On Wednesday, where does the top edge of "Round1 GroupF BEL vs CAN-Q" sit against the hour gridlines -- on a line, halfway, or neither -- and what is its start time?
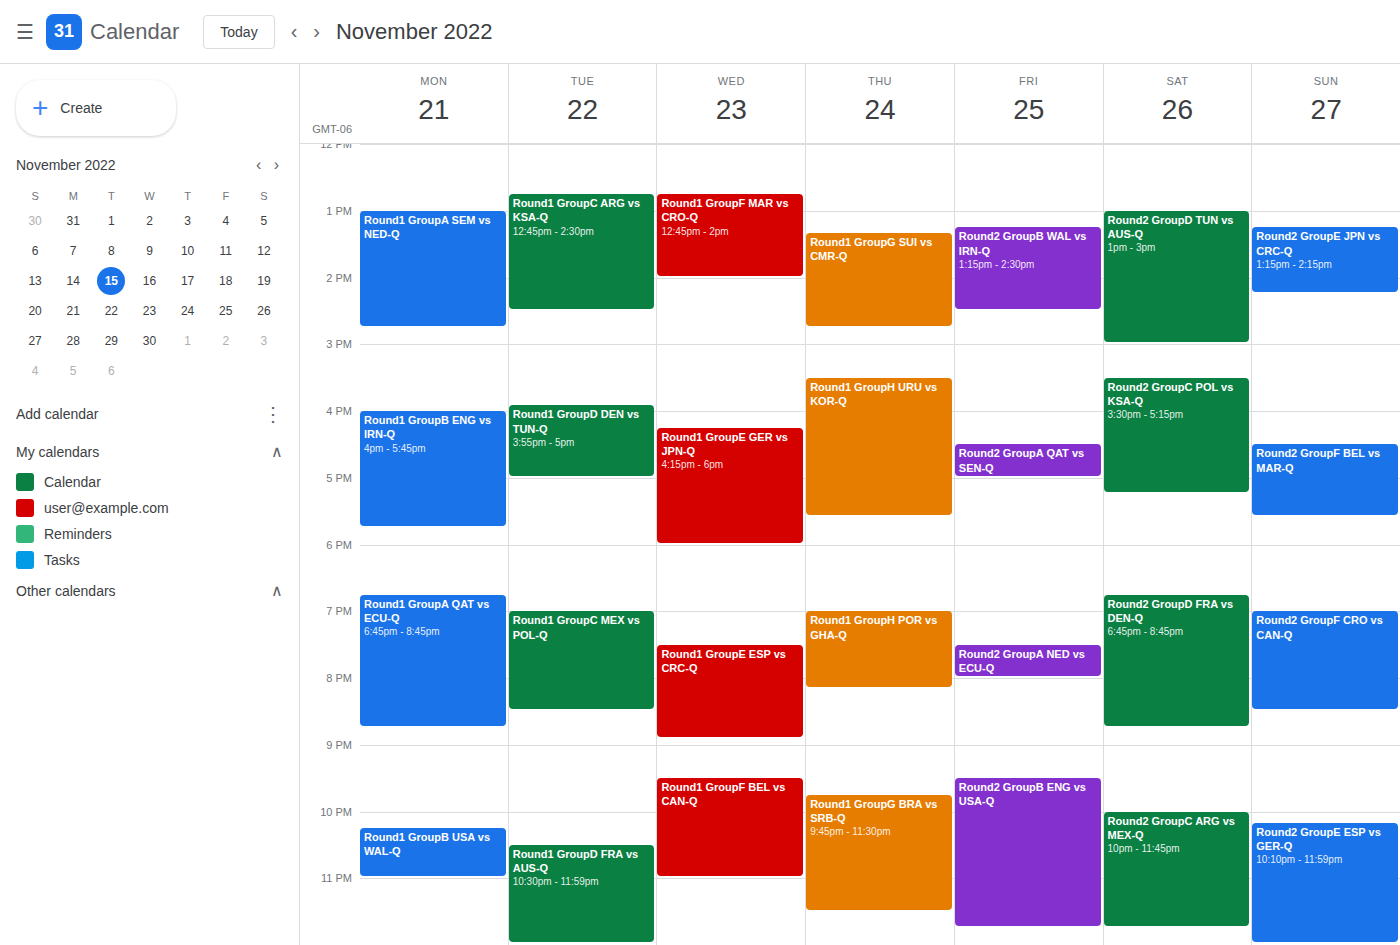
9:30 PM -- halfway between the 9 PM and 10 PM lines.